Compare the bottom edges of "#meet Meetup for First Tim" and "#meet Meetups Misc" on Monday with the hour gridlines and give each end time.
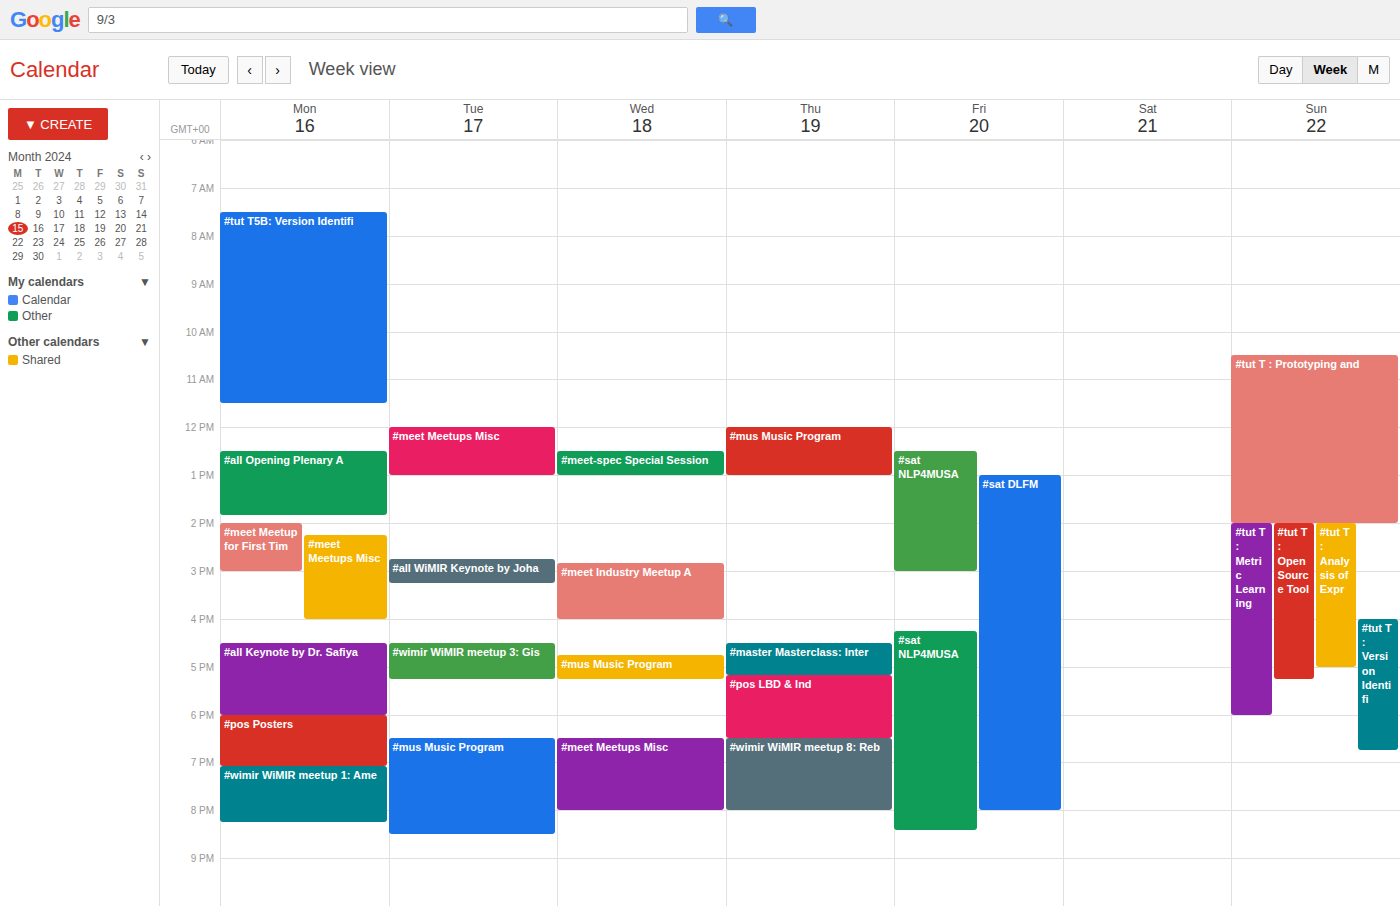
"#meet Meetup for First Tim": 3:00 PM, exactly on the 3 PM line. "#meet Meetups Misc": 4:00 PM, exactly on the 4 PM line.